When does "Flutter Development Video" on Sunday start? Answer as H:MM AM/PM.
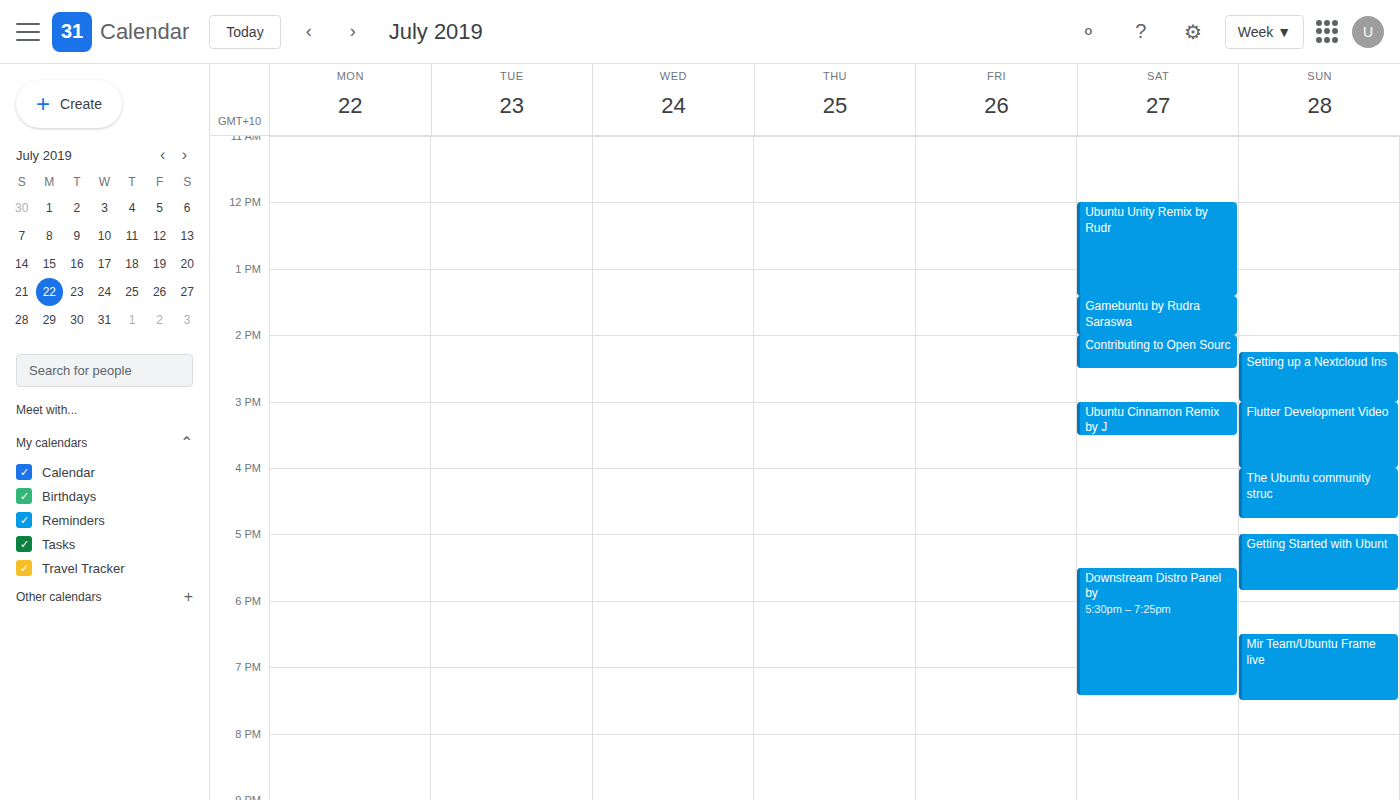
3:00 PM